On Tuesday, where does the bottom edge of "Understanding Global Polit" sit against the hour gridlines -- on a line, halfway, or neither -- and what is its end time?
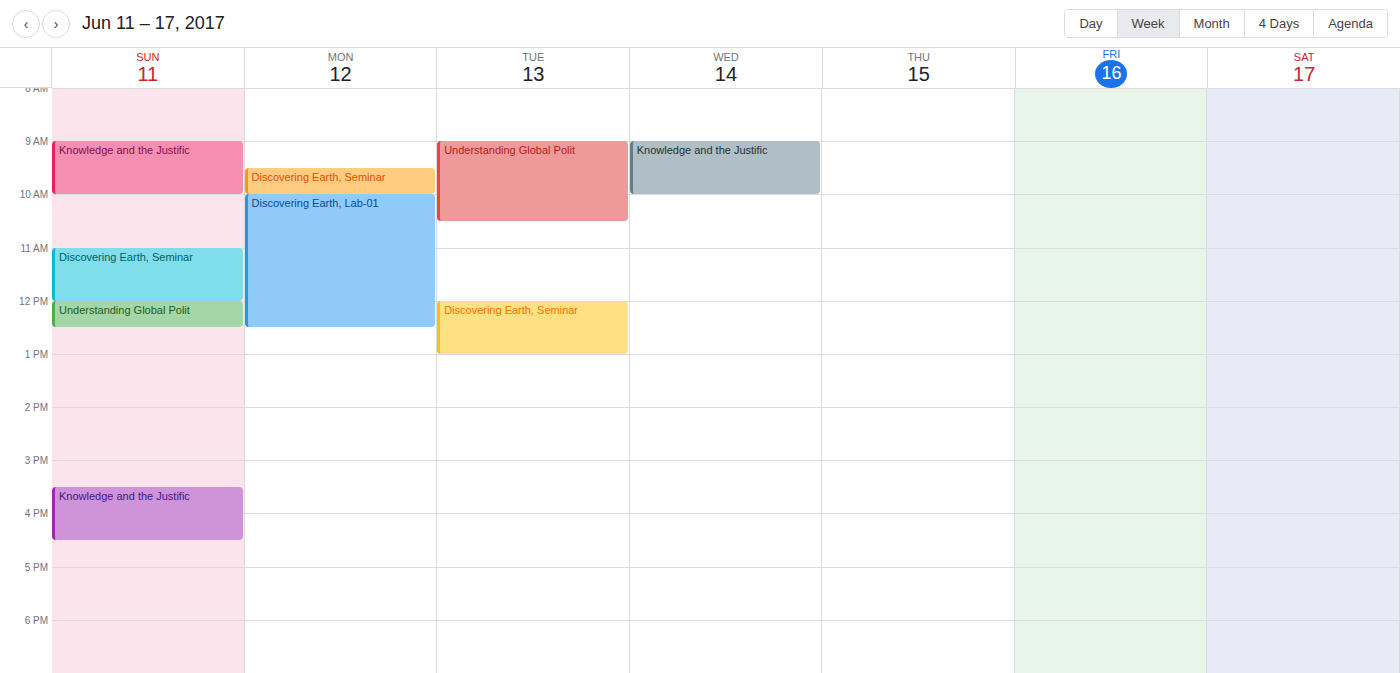
10:30 -- halfway between the 10:00 and 11:00 lines.